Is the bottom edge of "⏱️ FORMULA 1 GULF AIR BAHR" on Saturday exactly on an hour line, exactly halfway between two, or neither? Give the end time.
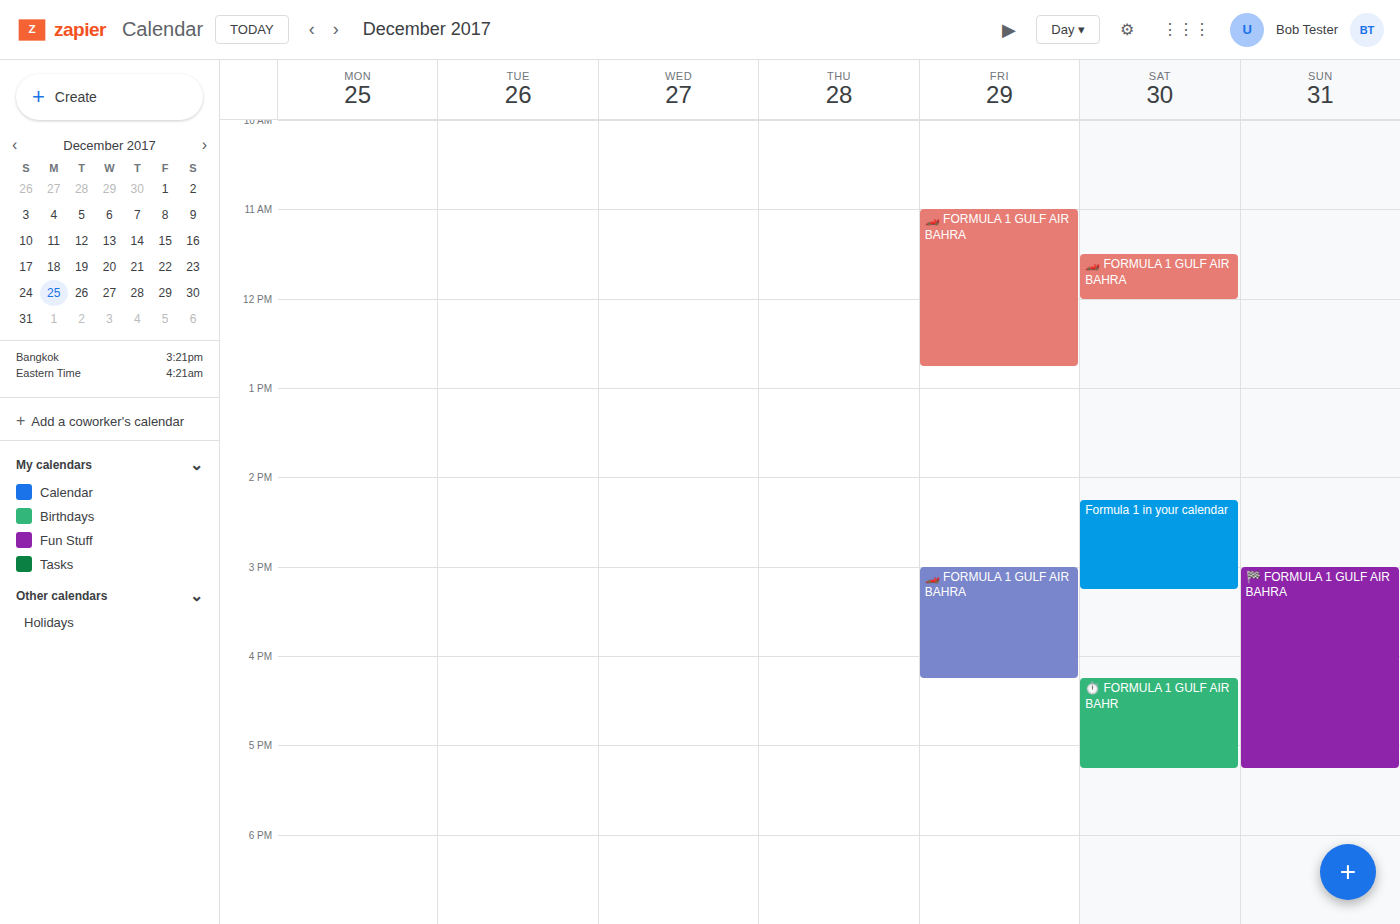
5:15 PM -- neither: a quarter of the way from the 5 PM line to the 6 PM line.